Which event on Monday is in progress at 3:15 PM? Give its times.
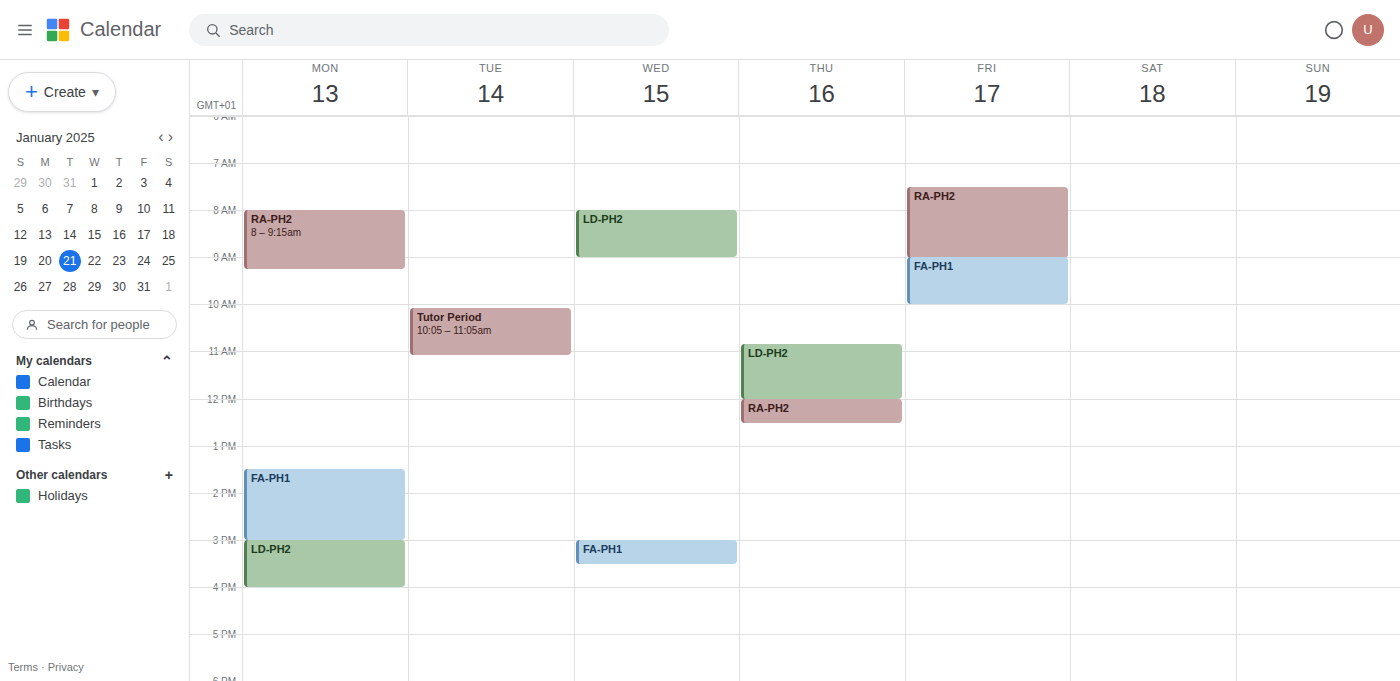
"LD-PH2", 3:00 PM to 4:00 PM